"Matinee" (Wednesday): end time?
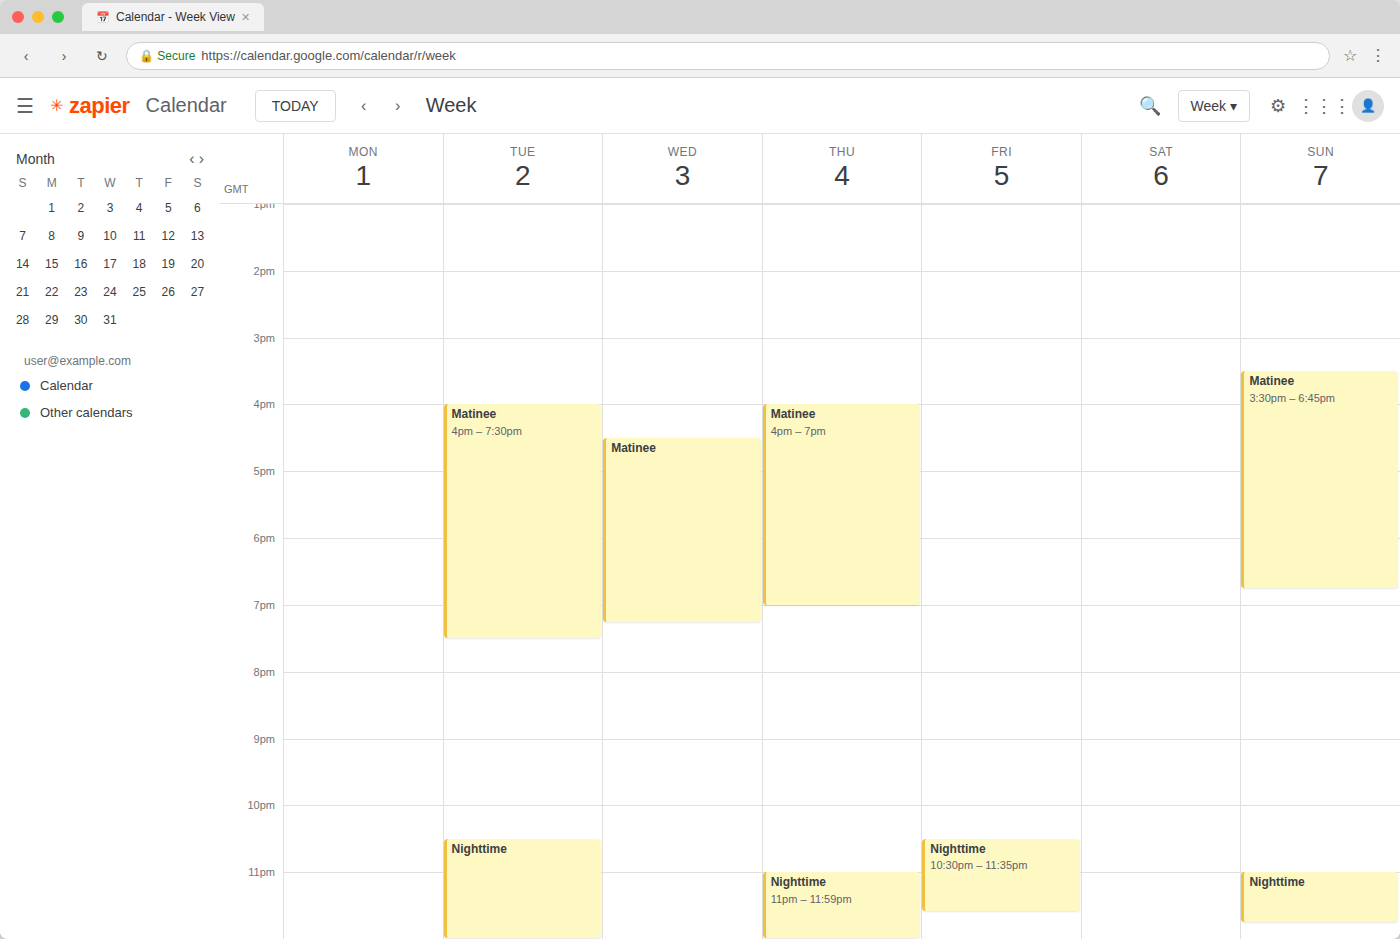
7:15 PM